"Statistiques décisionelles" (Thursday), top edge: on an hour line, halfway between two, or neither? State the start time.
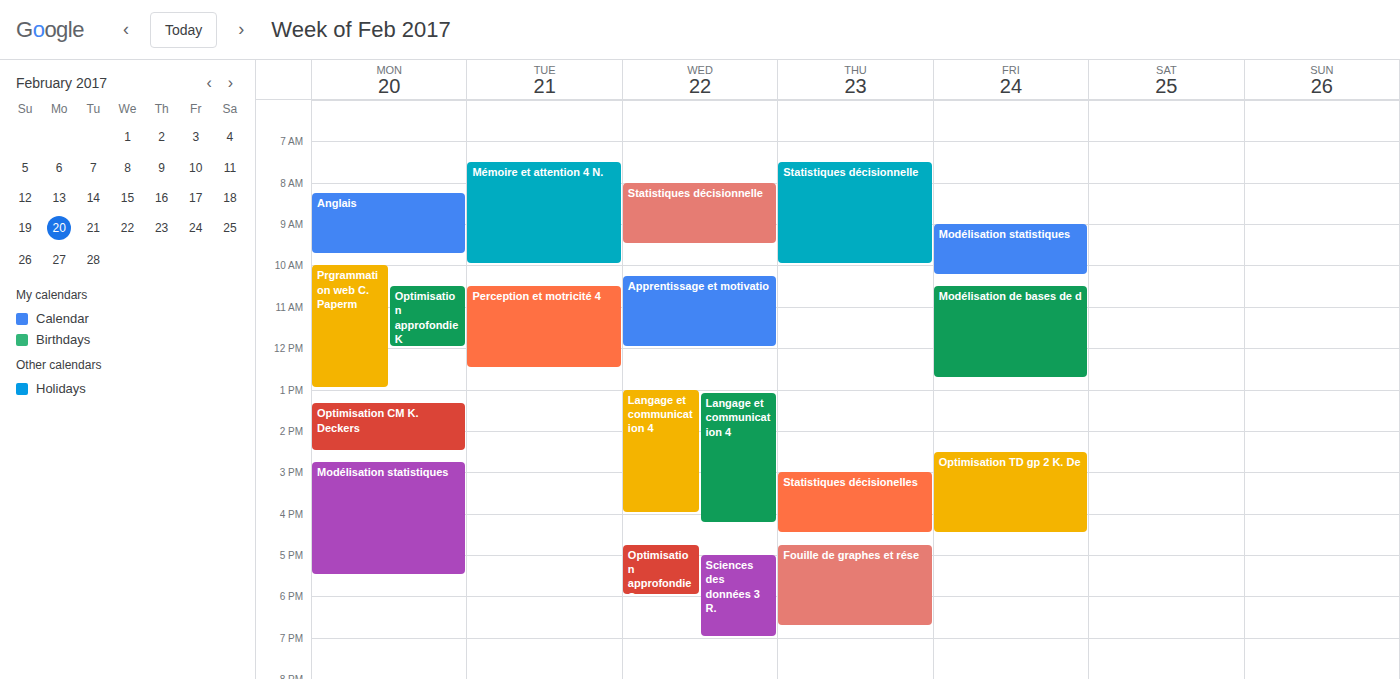
3:00 PM -- exactly on the 3 PM line.